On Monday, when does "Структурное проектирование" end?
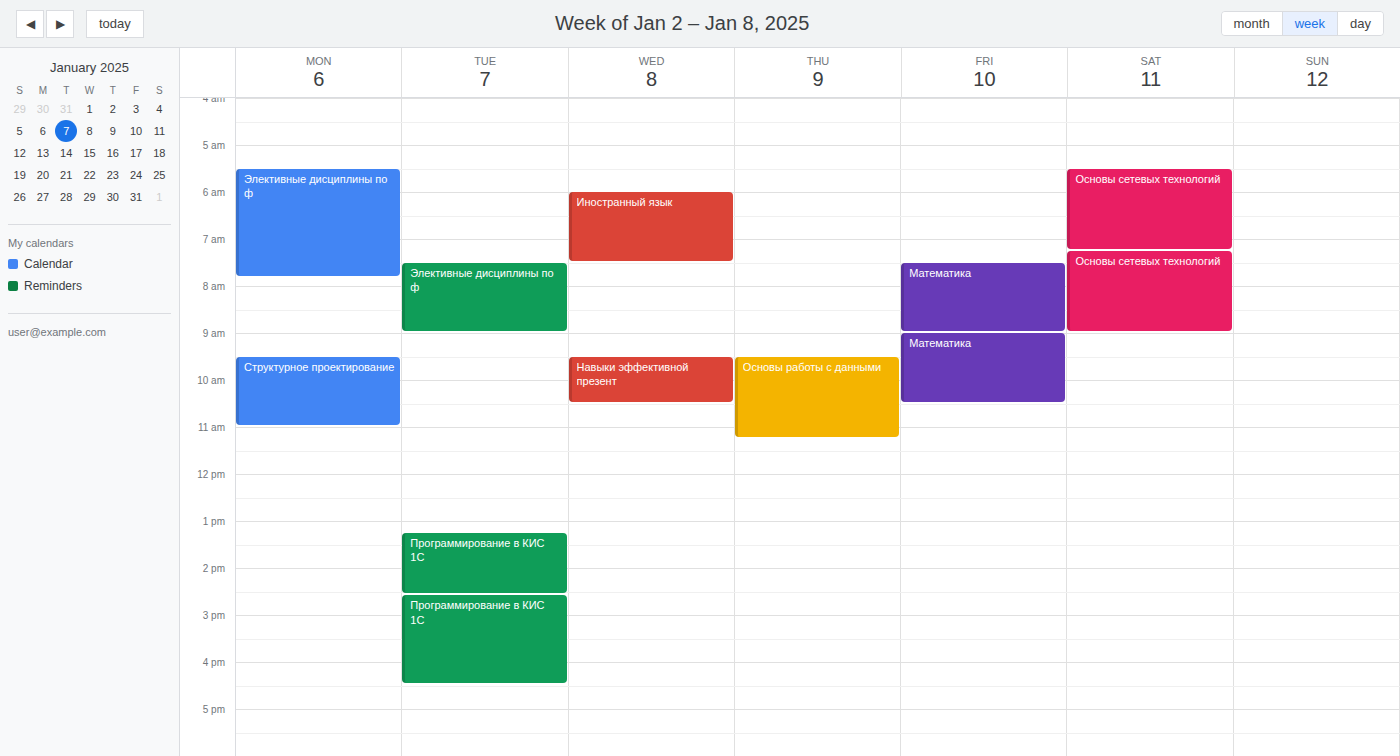
11:00 AM